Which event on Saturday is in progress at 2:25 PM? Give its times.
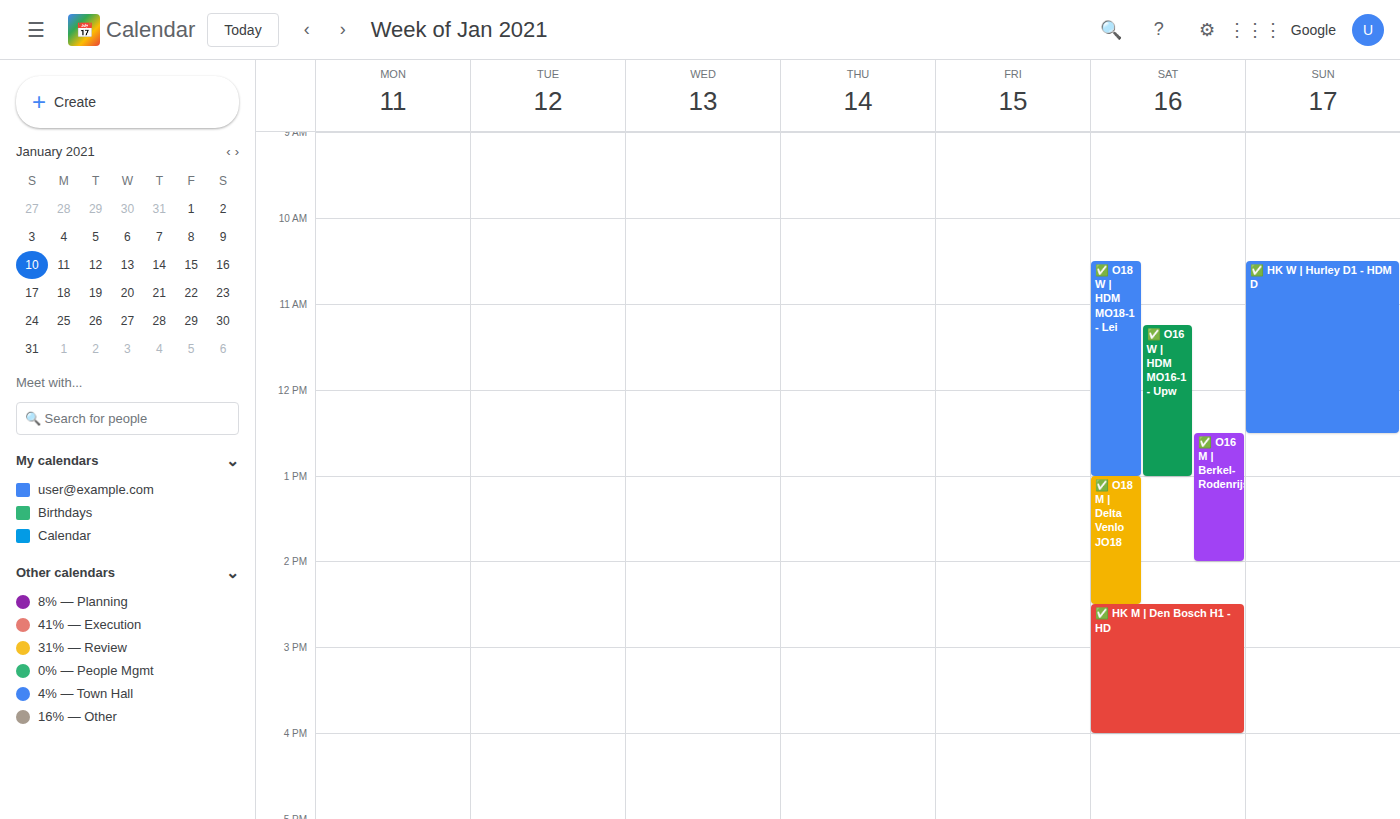
"✅ O18 M | Delta Venlo JO18", 1:00 PM to 2:30 PM